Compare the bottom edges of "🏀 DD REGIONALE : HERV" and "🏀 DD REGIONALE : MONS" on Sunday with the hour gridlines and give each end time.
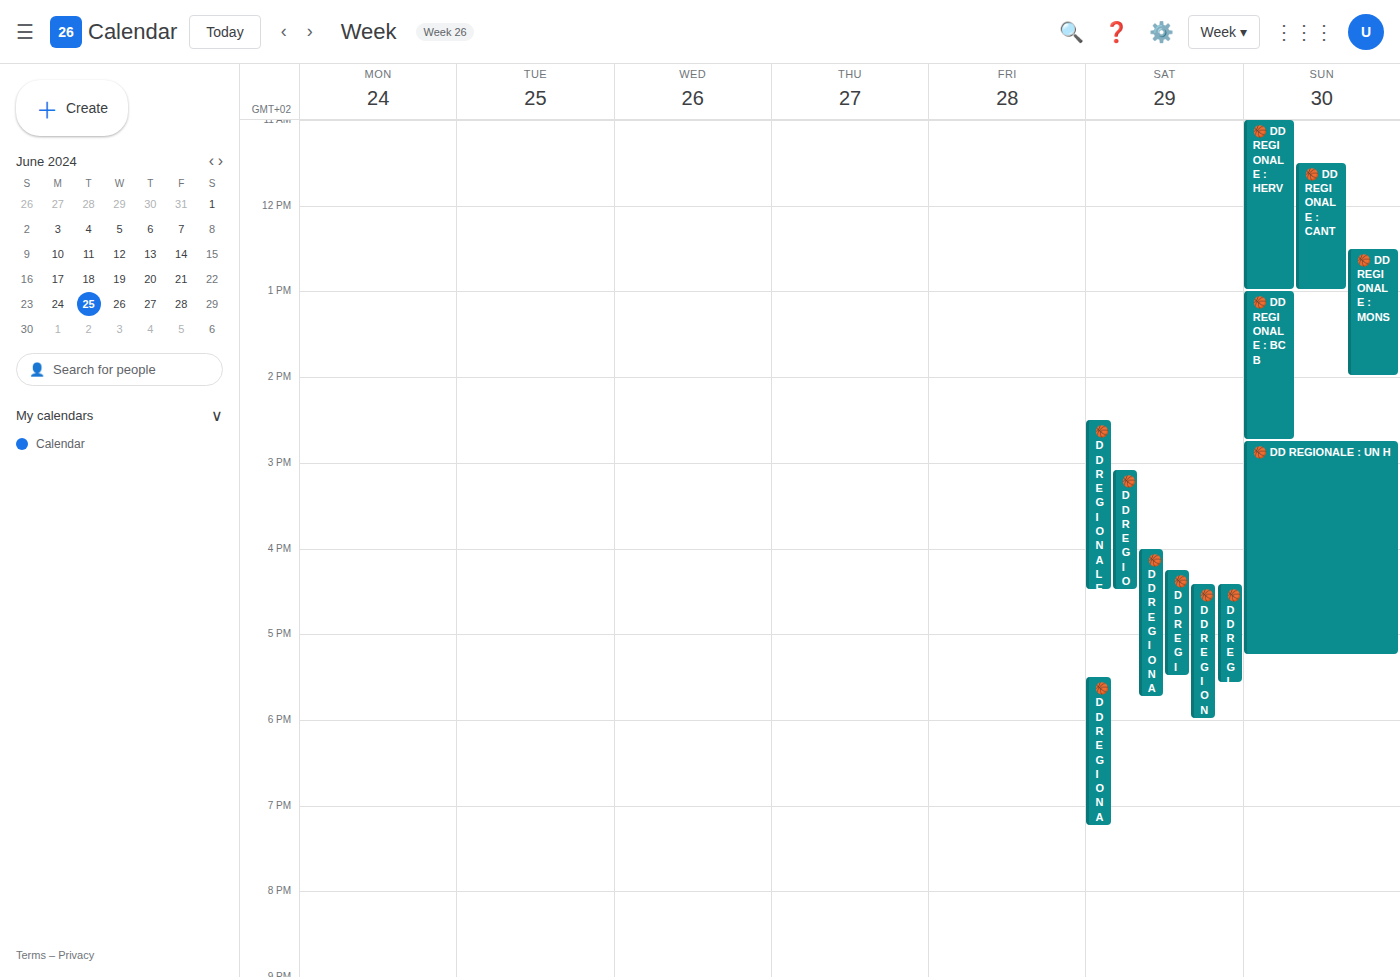
"🏀 DD REGIONALE : HERV": 1:00 PM, exactly on the 1 PM line. "🏀 DD REGIONALE : MONS": 2:00 PM, exactly on the 2 PM line.